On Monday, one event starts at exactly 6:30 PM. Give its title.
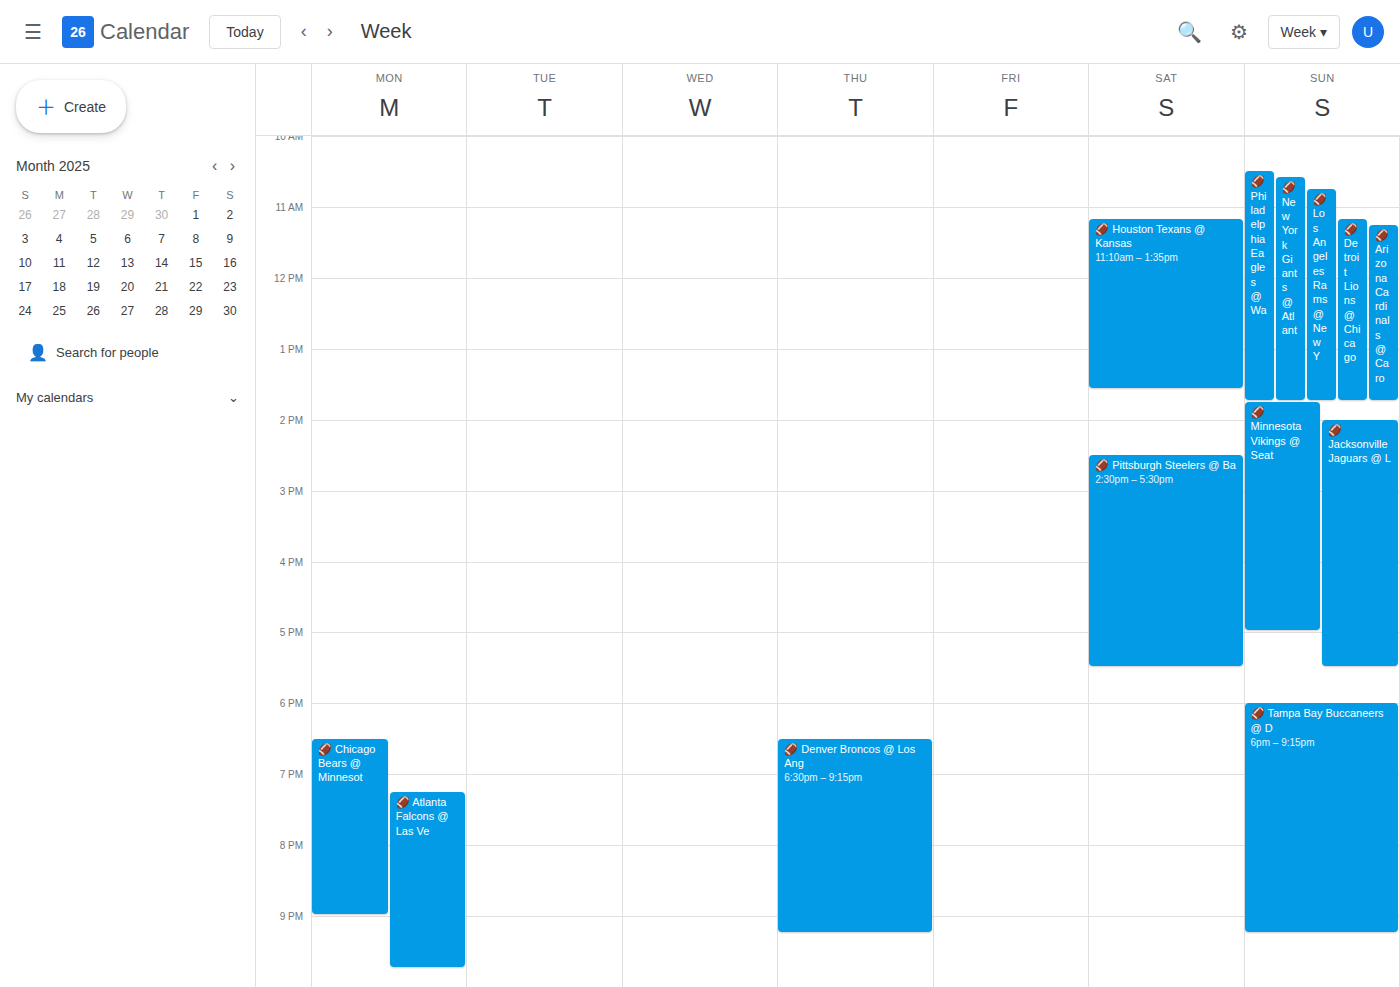
"🏈 Chicago Bears @ Minnesot"